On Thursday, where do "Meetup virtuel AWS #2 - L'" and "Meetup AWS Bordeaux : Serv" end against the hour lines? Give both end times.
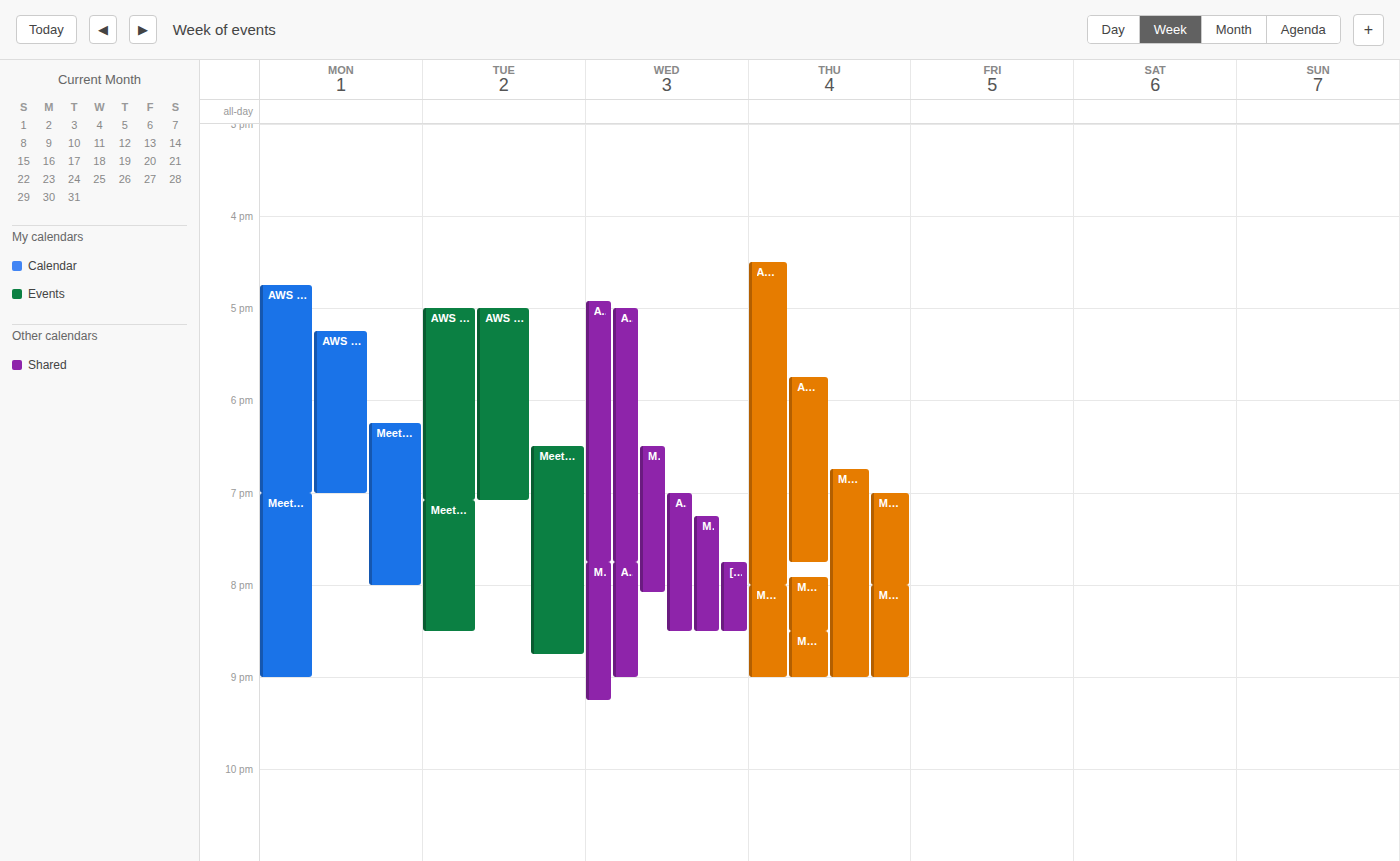
"Meetup virtuel AWS #2 - L'": 8:30 PM, halfway between the 8 PM and 9 PM lines. "Meetup AWS Bordeaux : Serv": 9:00 PM, exactly on the 9 PM line.